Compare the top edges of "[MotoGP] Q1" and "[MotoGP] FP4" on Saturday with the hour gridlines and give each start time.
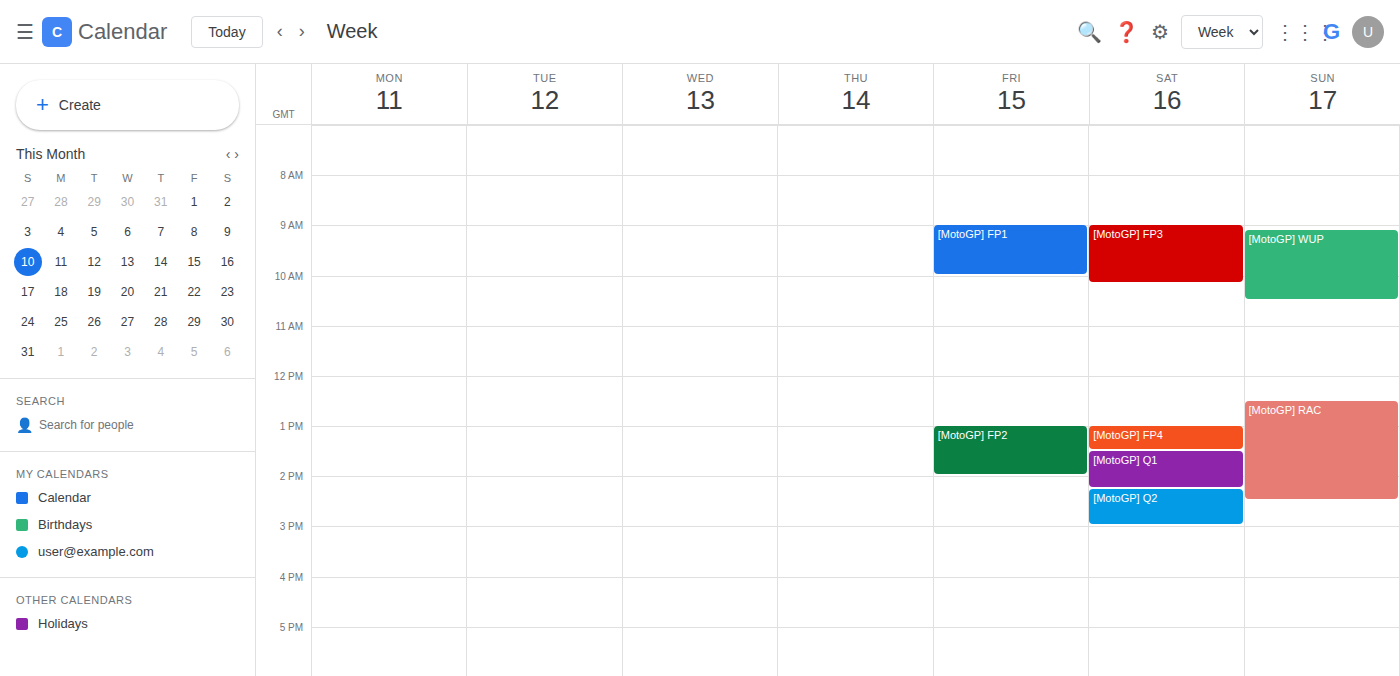
"[MotoGP] Q1": 1:30 PM, halfway between the 1 PM and 2 PM lines. "[MotoGP] FP4": 1:00 PM, exactly on the 1 PM line.